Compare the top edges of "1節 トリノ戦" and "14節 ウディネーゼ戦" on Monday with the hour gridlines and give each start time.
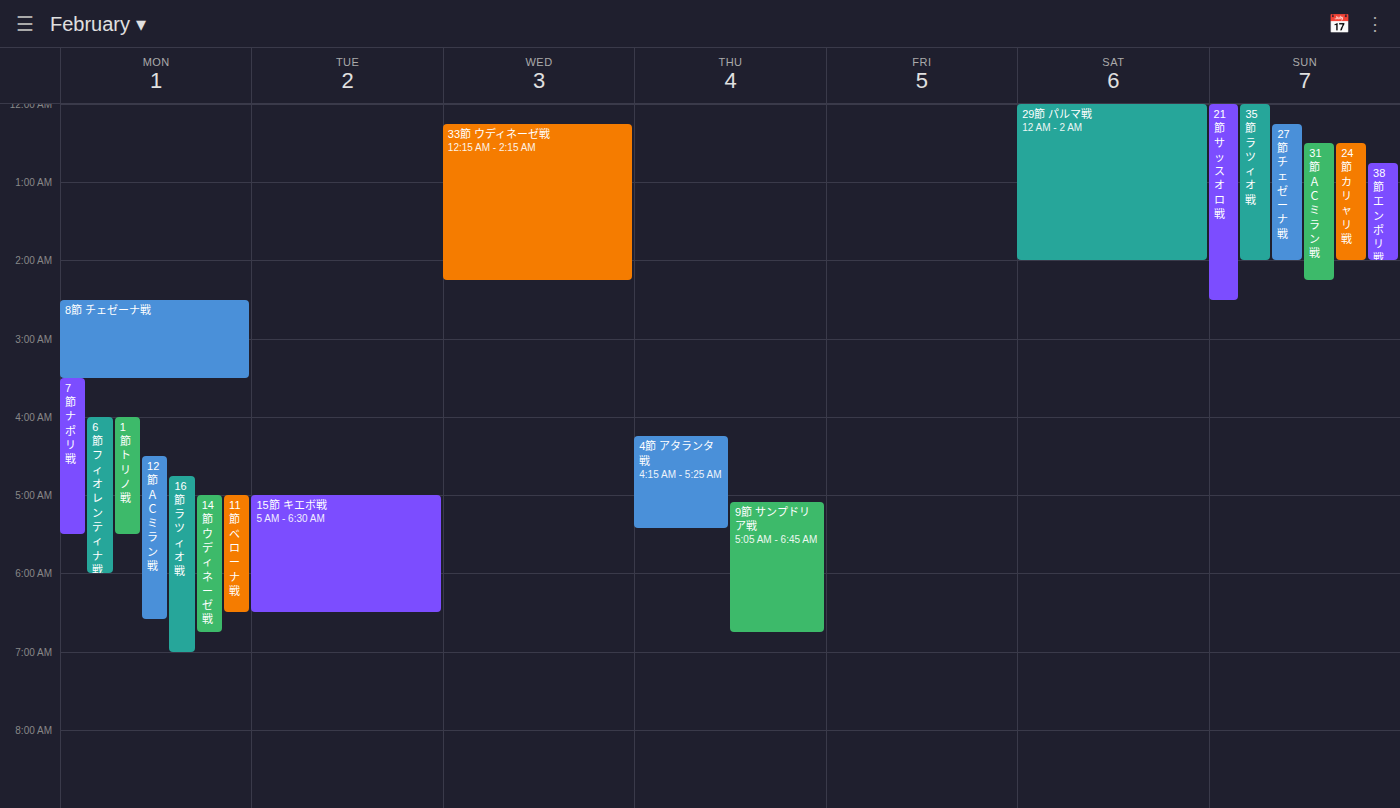
"1節 トリノ戦": 4:00 AM, exactly on the 4 AM line. "14節 ウディネーゼ戦": 5:00 AM, exactly on the 5 AM line.